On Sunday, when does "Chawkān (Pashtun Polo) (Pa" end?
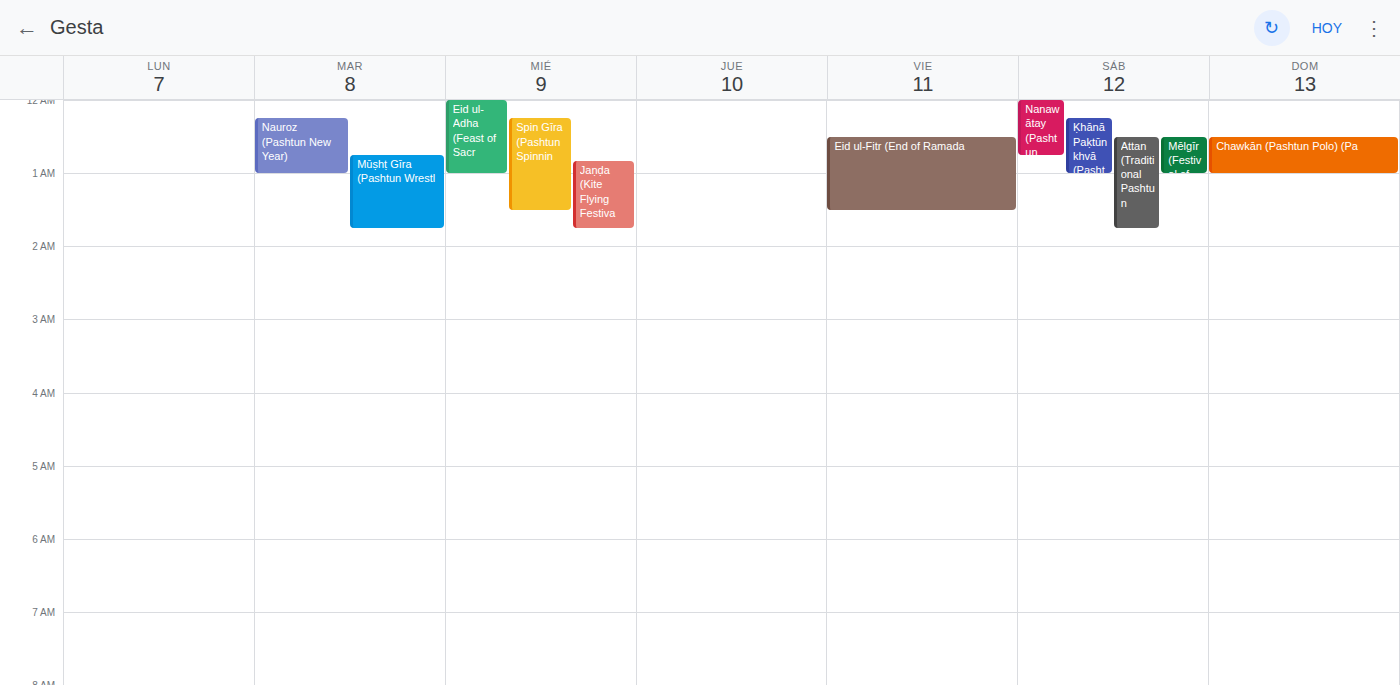
1:00 AM